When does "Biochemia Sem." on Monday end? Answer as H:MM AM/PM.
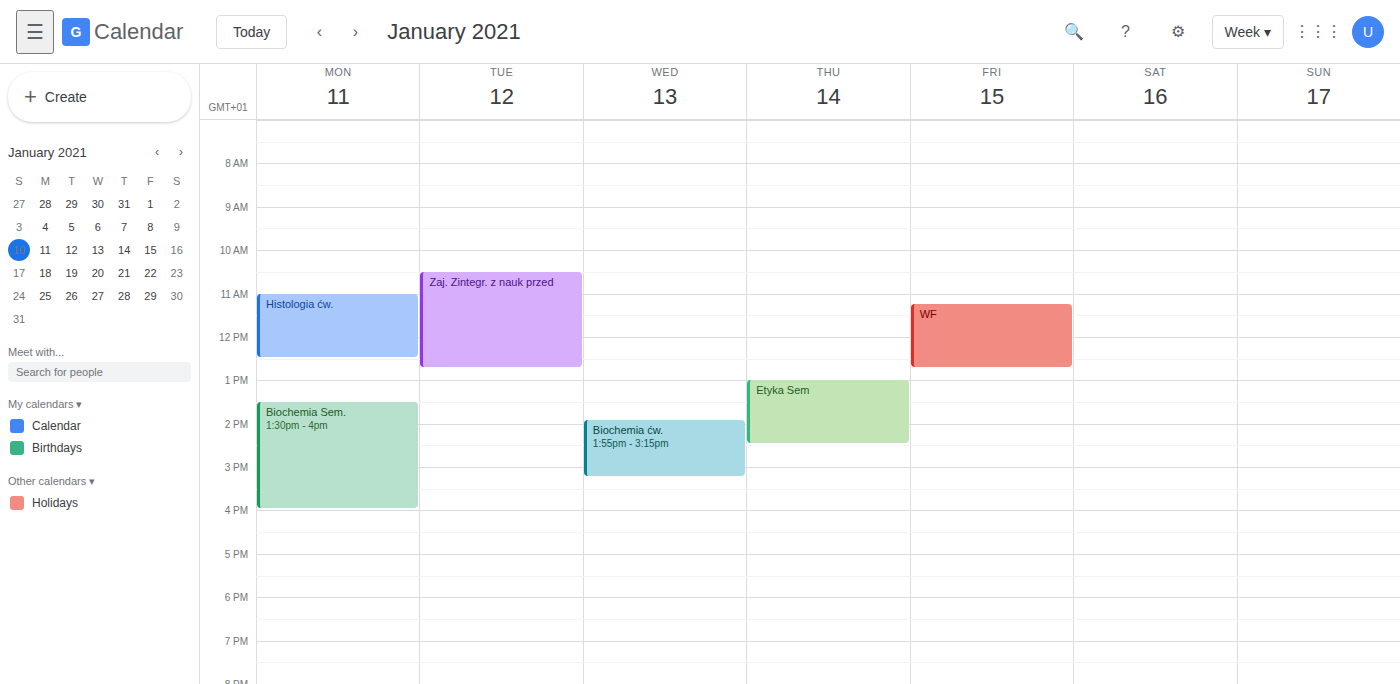
4:00 PM